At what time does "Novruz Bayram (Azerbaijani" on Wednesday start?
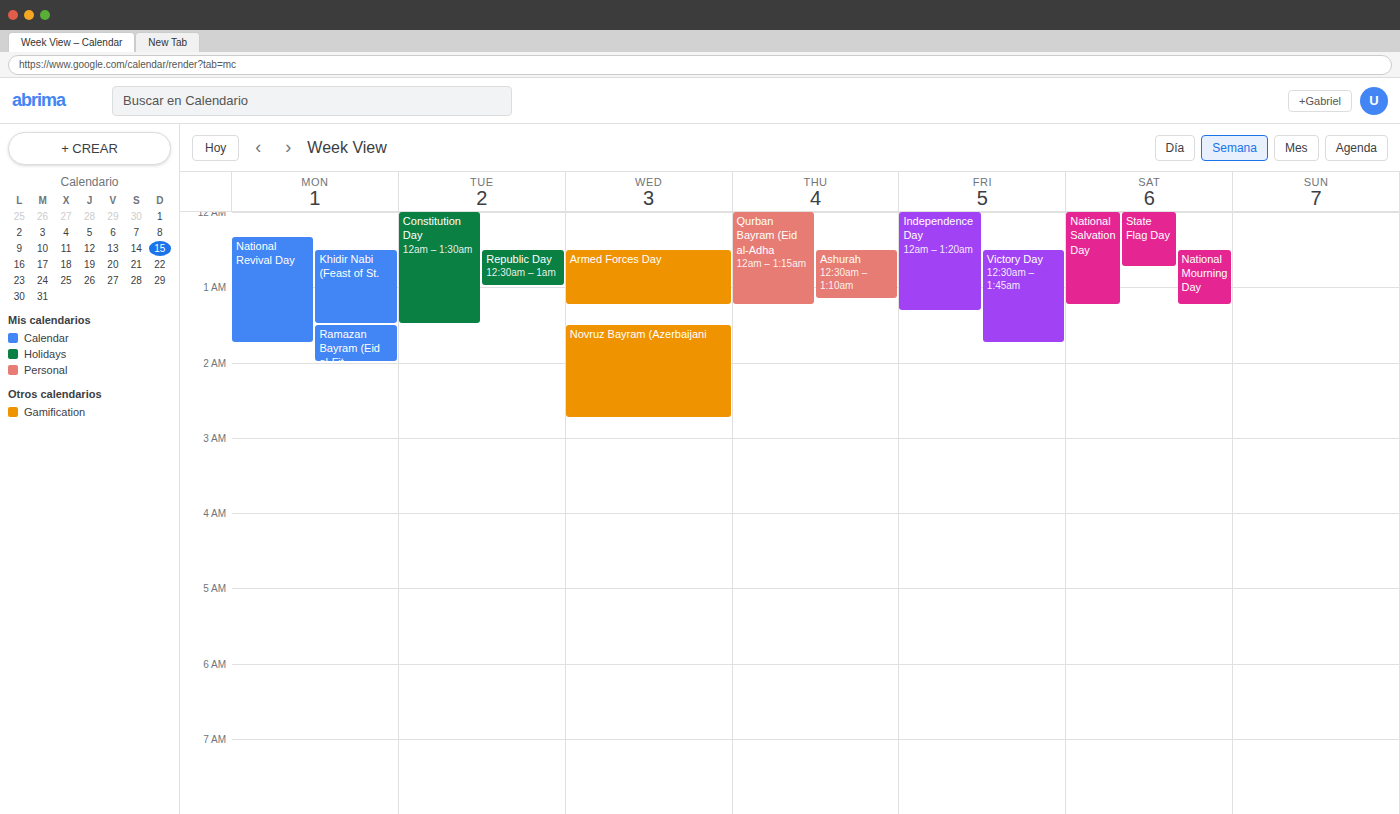
1:30 AM